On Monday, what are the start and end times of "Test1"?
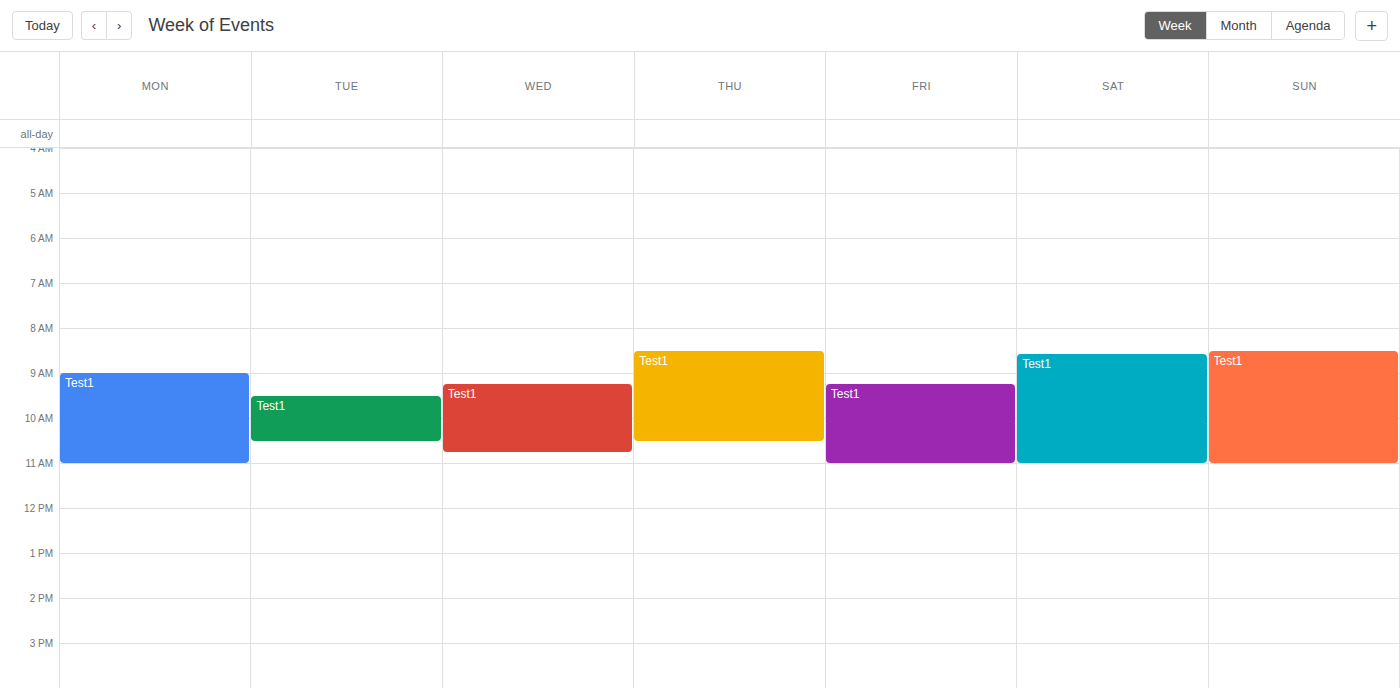
9:00 AM to 11:00 AM